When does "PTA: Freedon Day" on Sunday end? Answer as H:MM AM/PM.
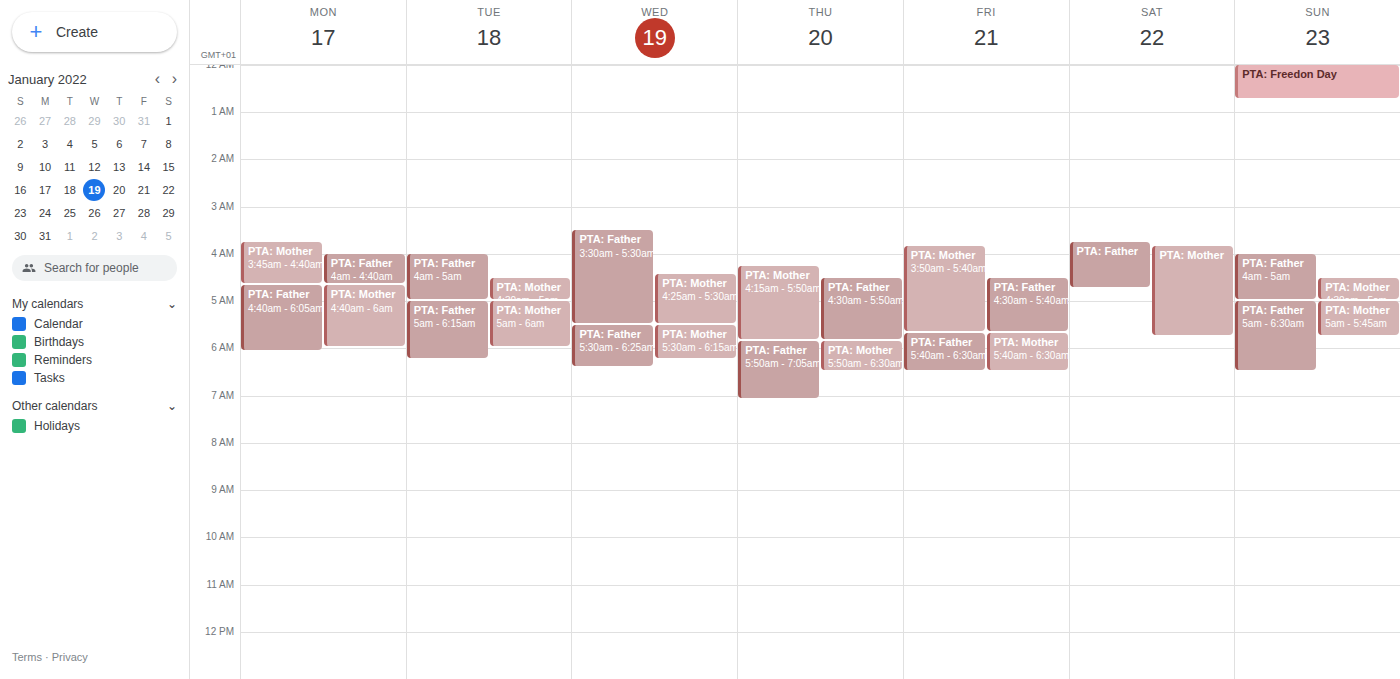
12:45 AM